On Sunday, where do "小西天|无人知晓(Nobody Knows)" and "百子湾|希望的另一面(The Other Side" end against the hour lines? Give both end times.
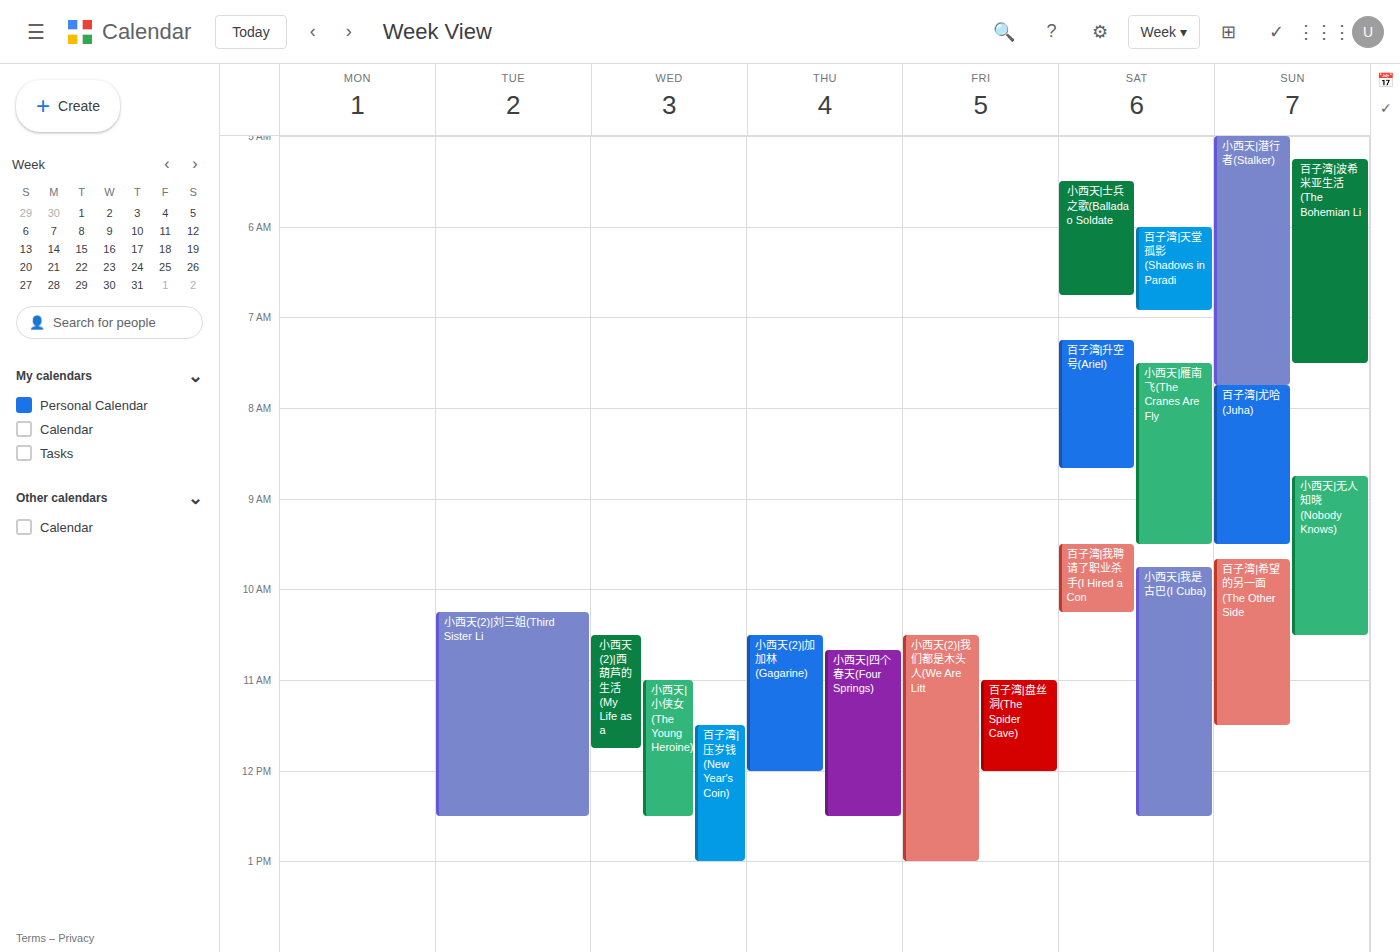
"小西天|无人知晓(Nobody Knows)": 10:30 AM, halfway between the 10 AM and 11 AM lines. "百子湾|希望的另一面(The Other Side": 11:30 AM, halfway between the 11 AM and 12 PM lines.